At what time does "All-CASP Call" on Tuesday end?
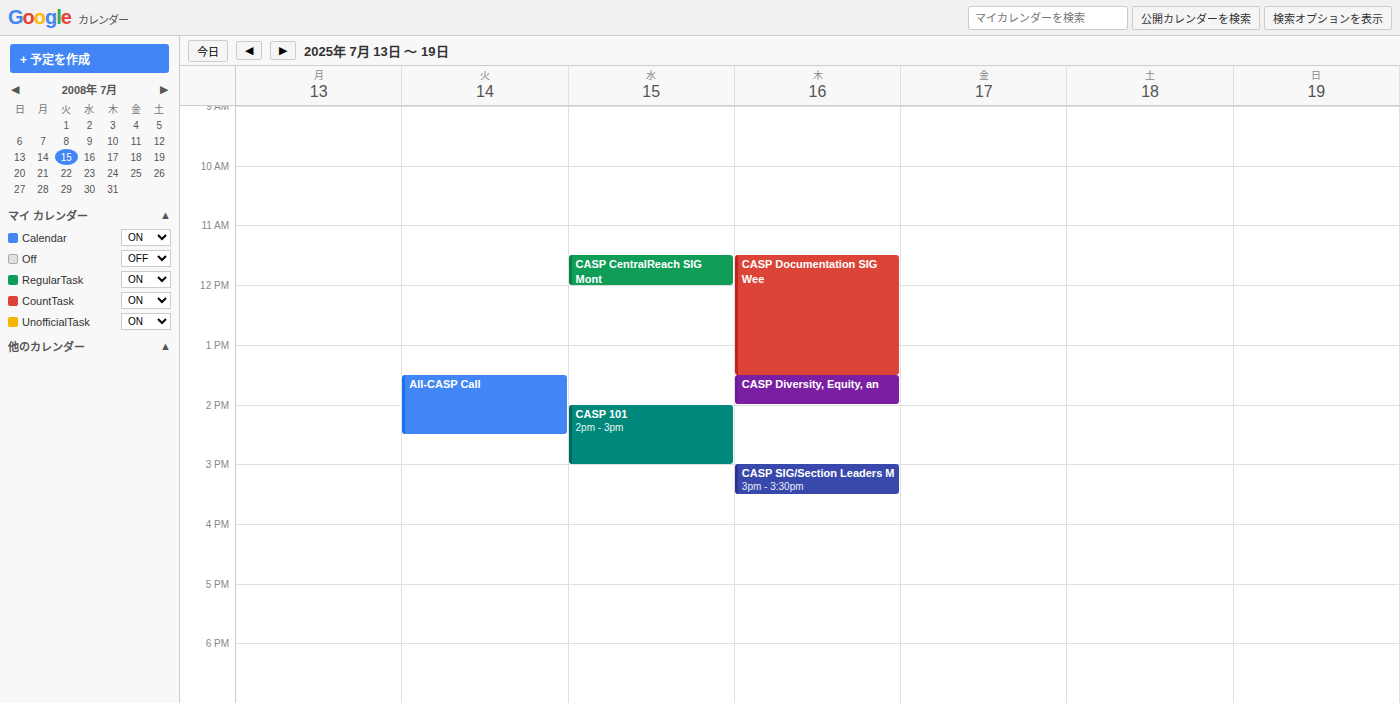
14:30